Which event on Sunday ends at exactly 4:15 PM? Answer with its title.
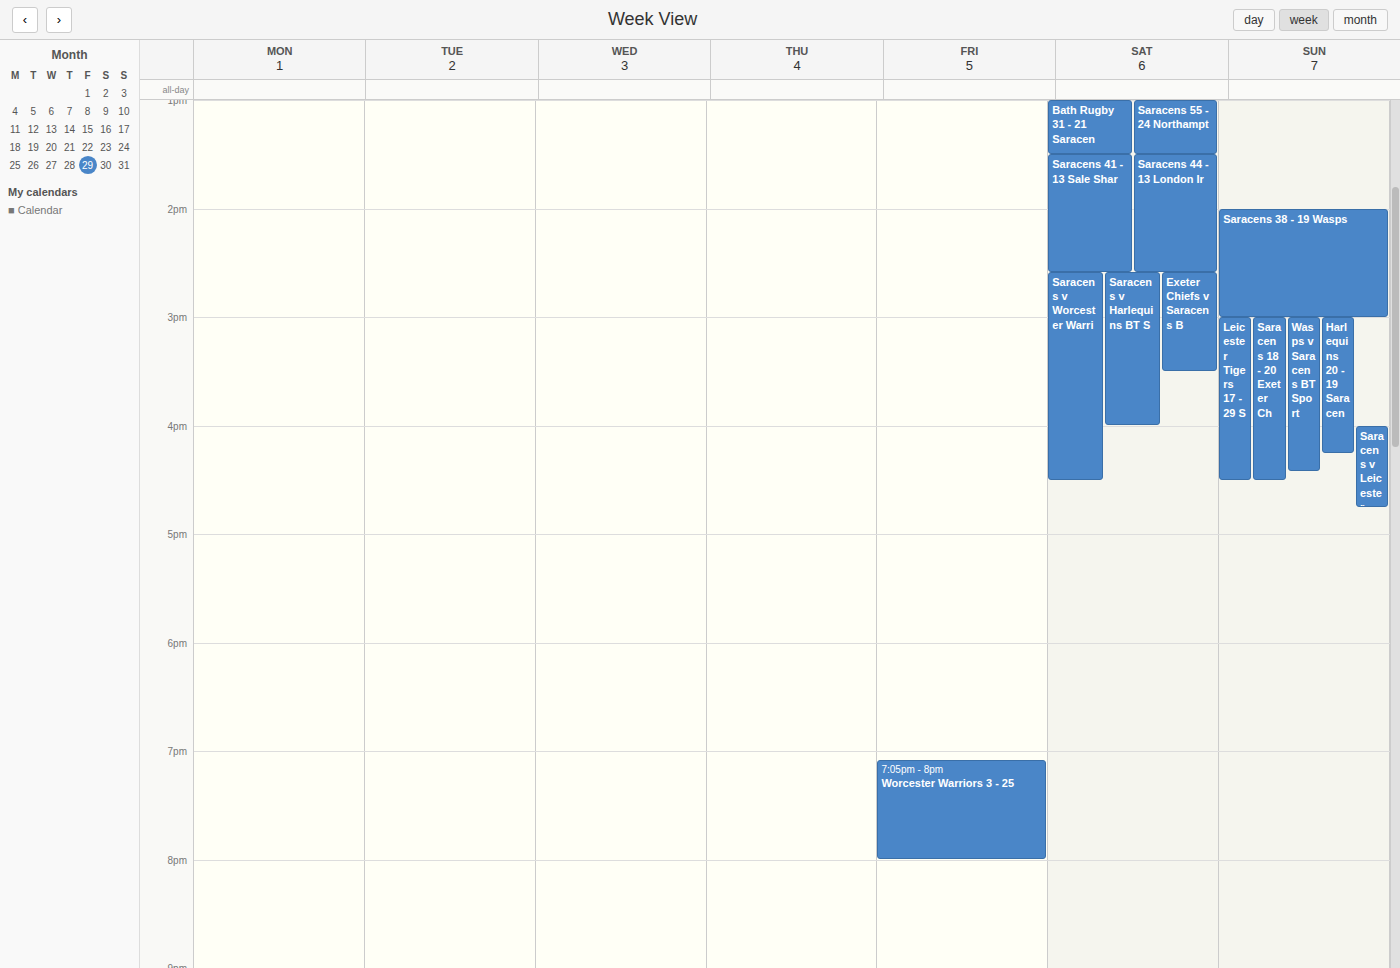
"Harlequins 20 - 19 Saracen"